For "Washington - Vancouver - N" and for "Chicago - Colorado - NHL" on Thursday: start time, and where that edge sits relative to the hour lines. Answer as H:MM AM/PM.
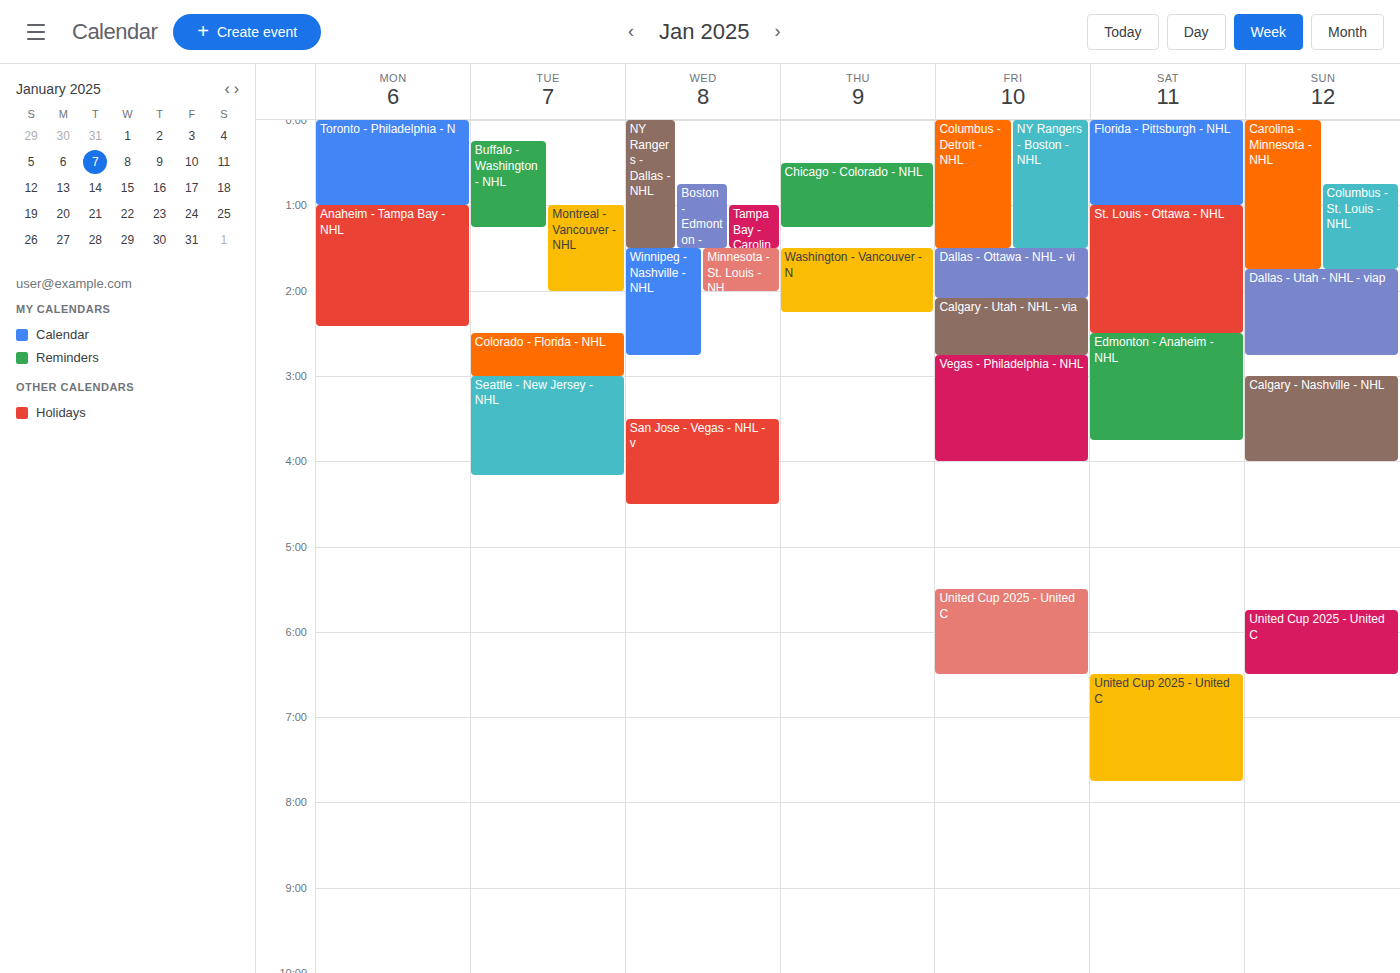
"Washington - Vancouver - N": 1:30 AM, halfway between the 1 AM and 2 AM lines. "Chicago - Colorado - NHL": 12:30 AM, halfway between the 12 AM and 1 AM lines.